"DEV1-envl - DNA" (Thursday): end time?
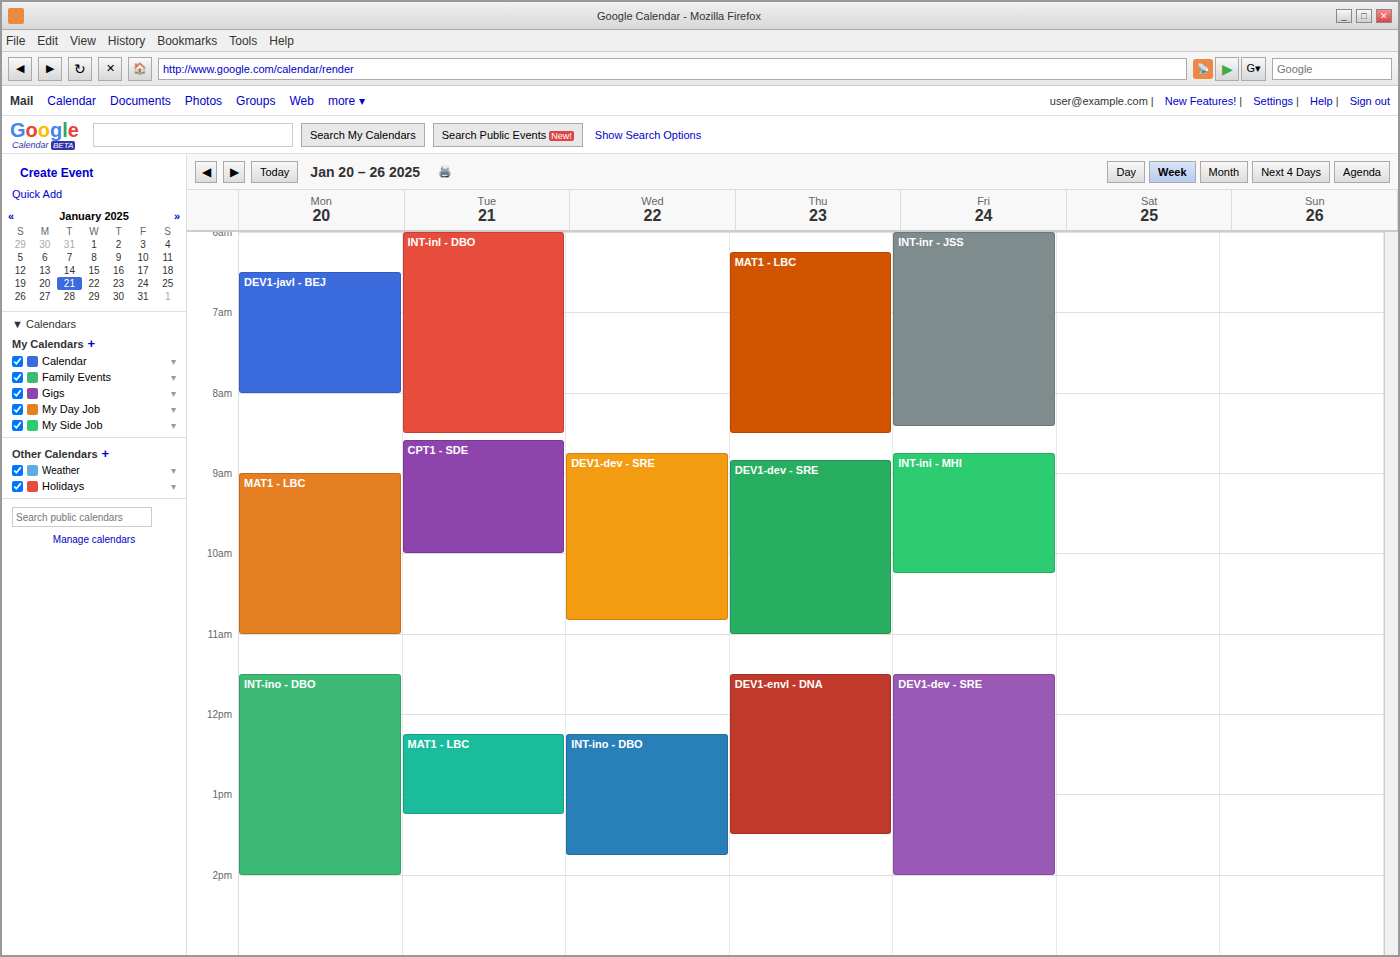
1:30 PM